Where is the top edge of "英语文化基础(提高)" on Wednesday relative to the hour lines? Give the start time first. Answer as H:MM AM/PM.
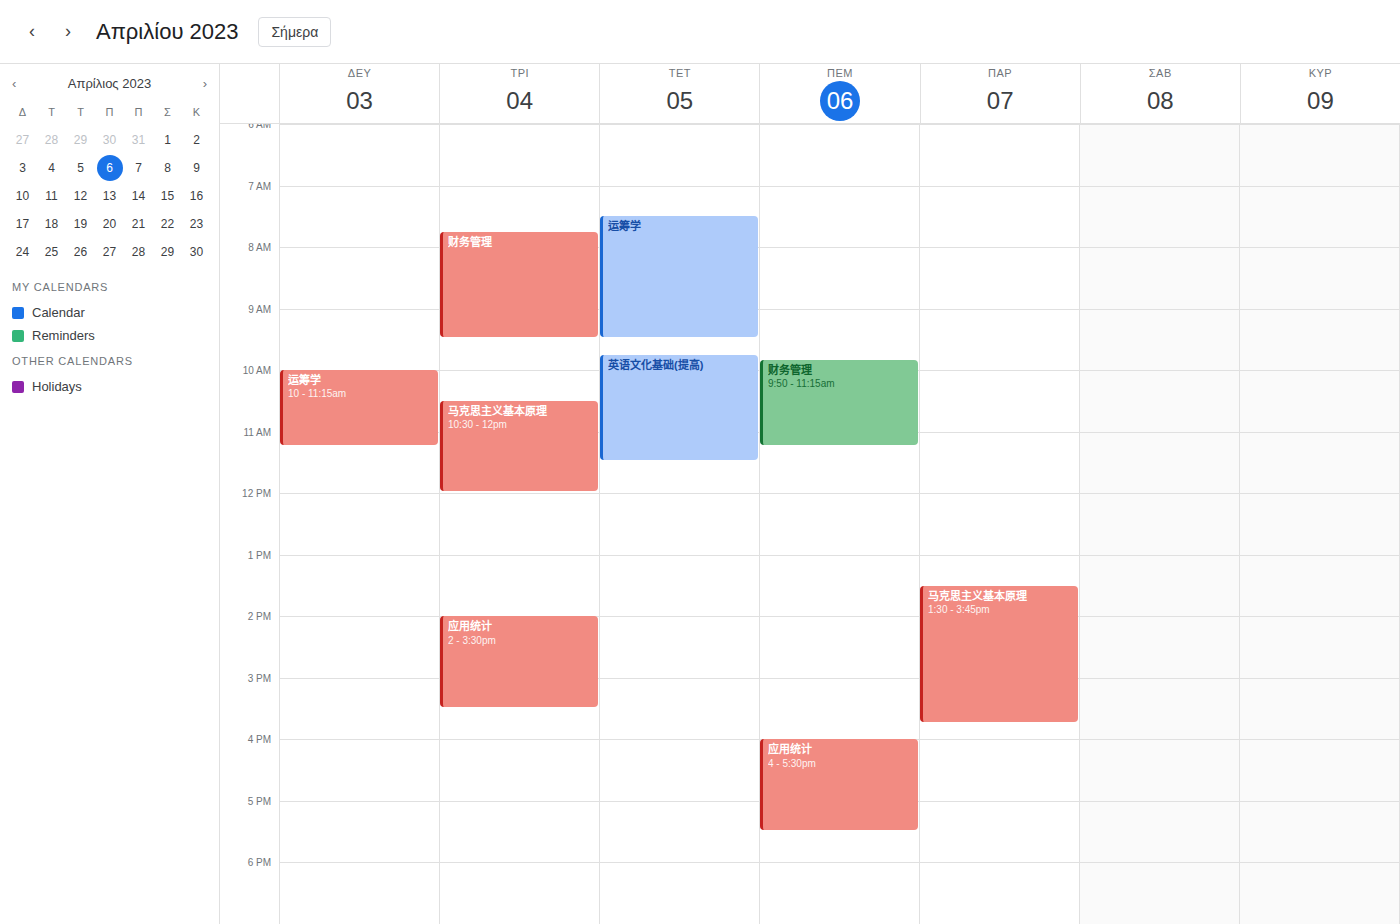
9:45 AM -- neither: three quarters of the way from the 9 AM line to the 10 AM line.